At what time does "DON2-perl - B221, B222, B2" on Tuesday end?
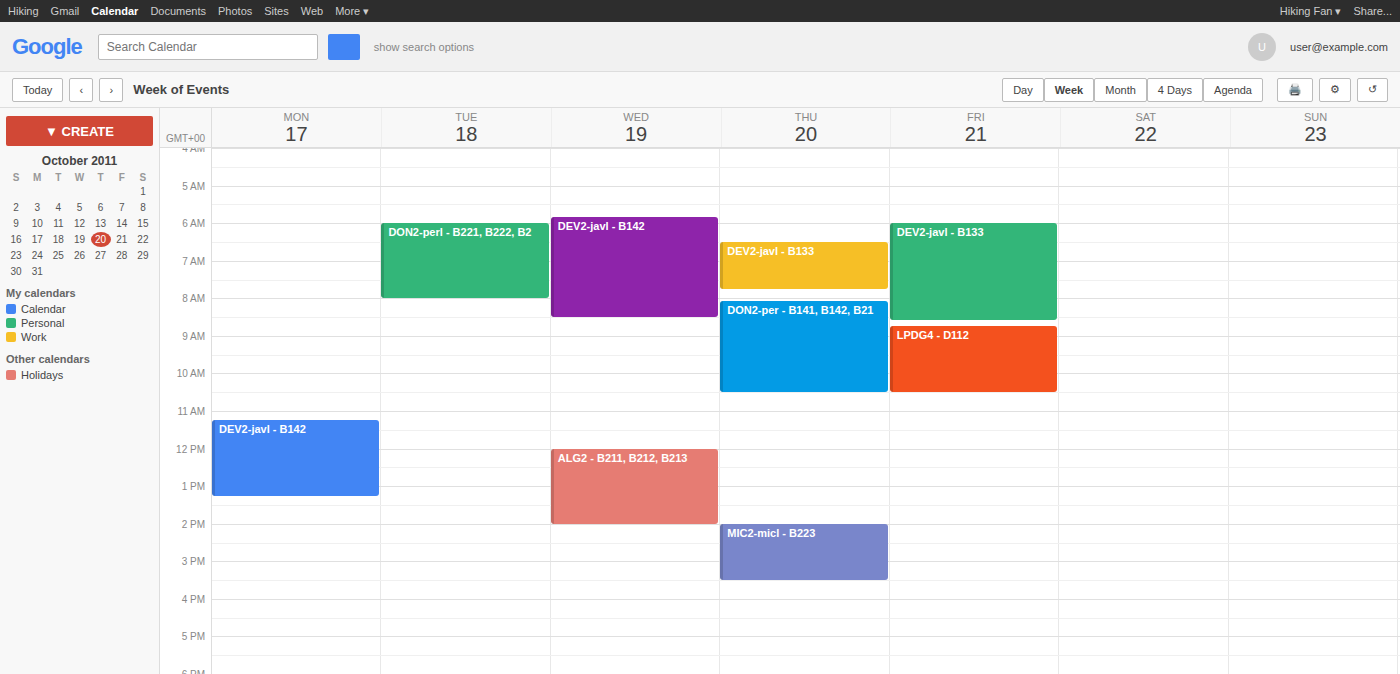
8:00 AM